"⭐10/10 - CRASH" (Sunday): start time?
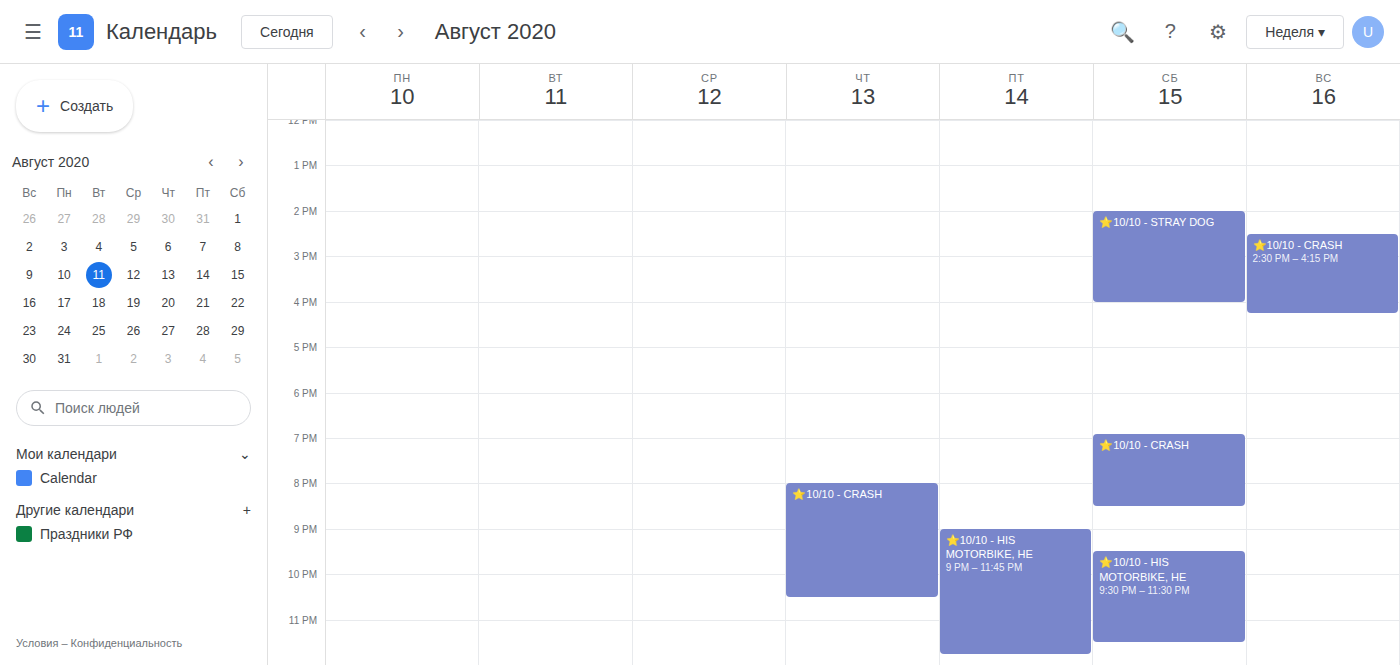
14:30